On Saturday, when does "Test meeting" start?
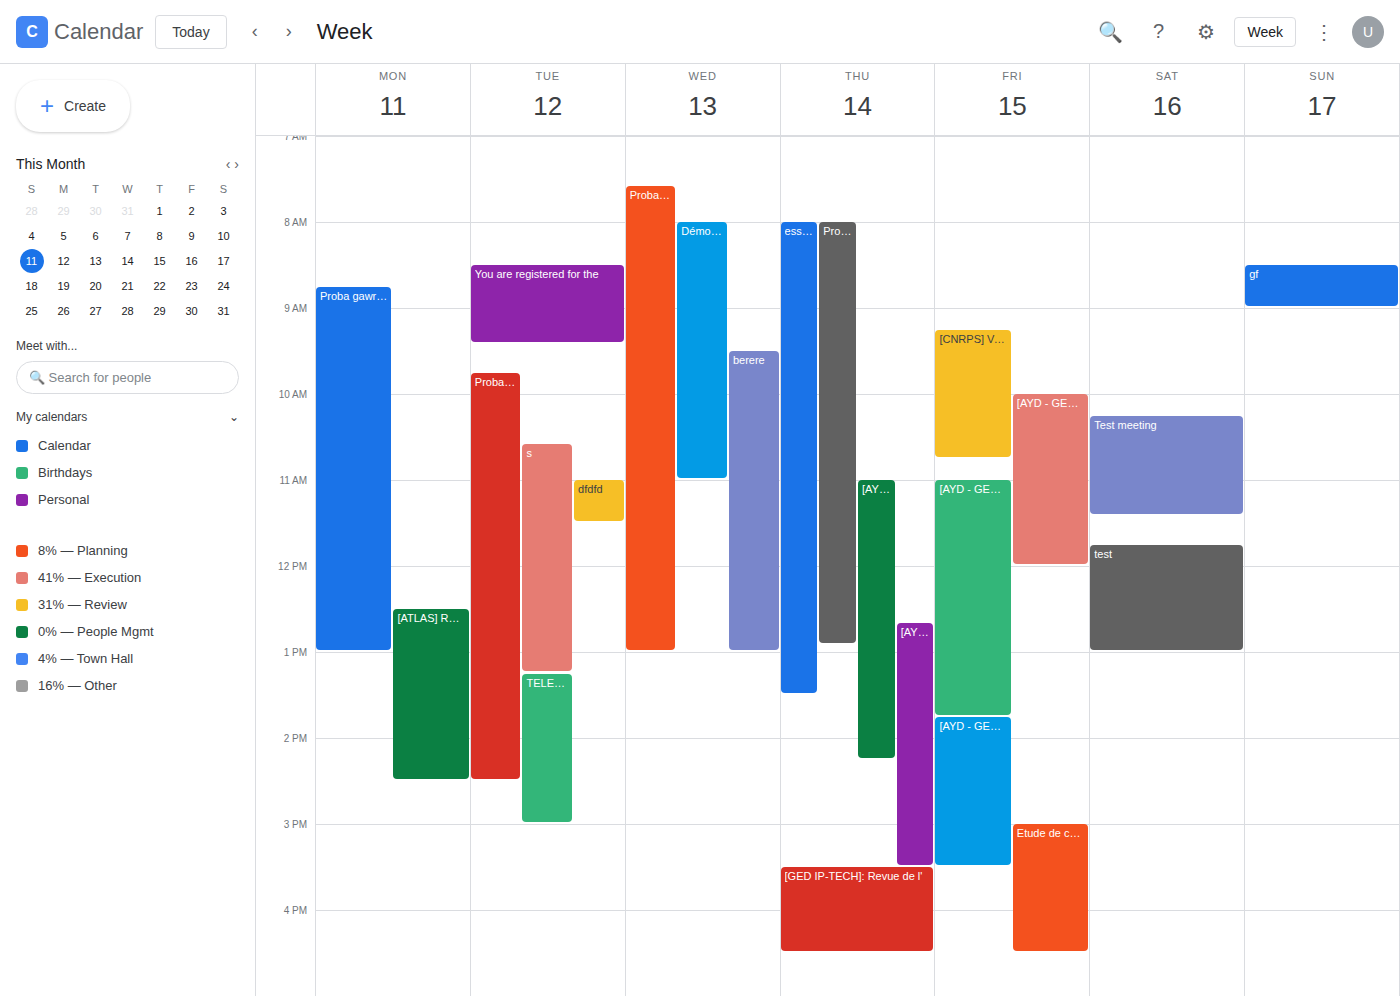
10:15 AM